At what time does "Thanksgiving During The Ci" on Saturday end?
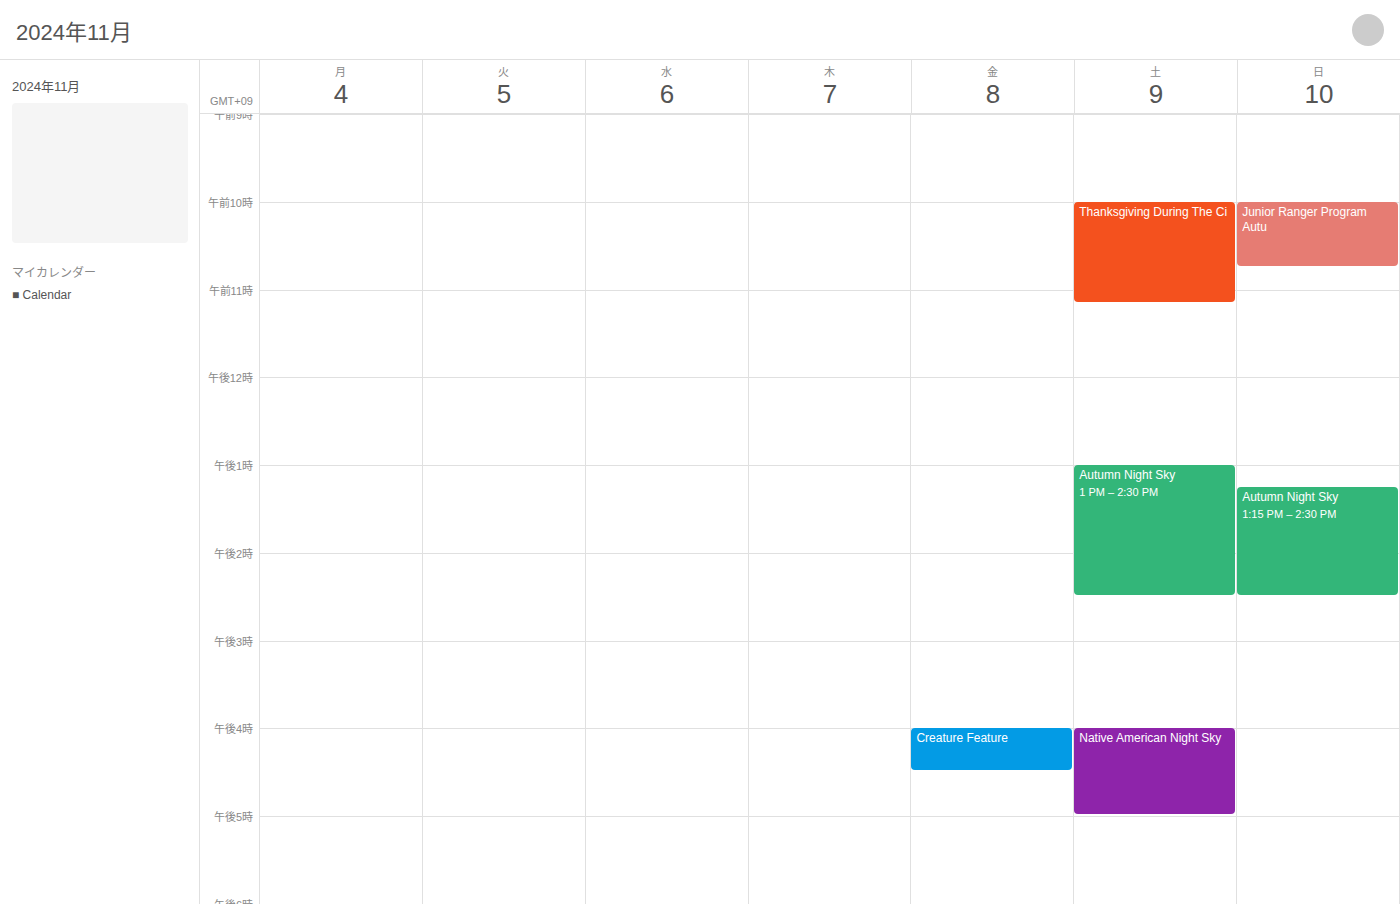
11:10 AM